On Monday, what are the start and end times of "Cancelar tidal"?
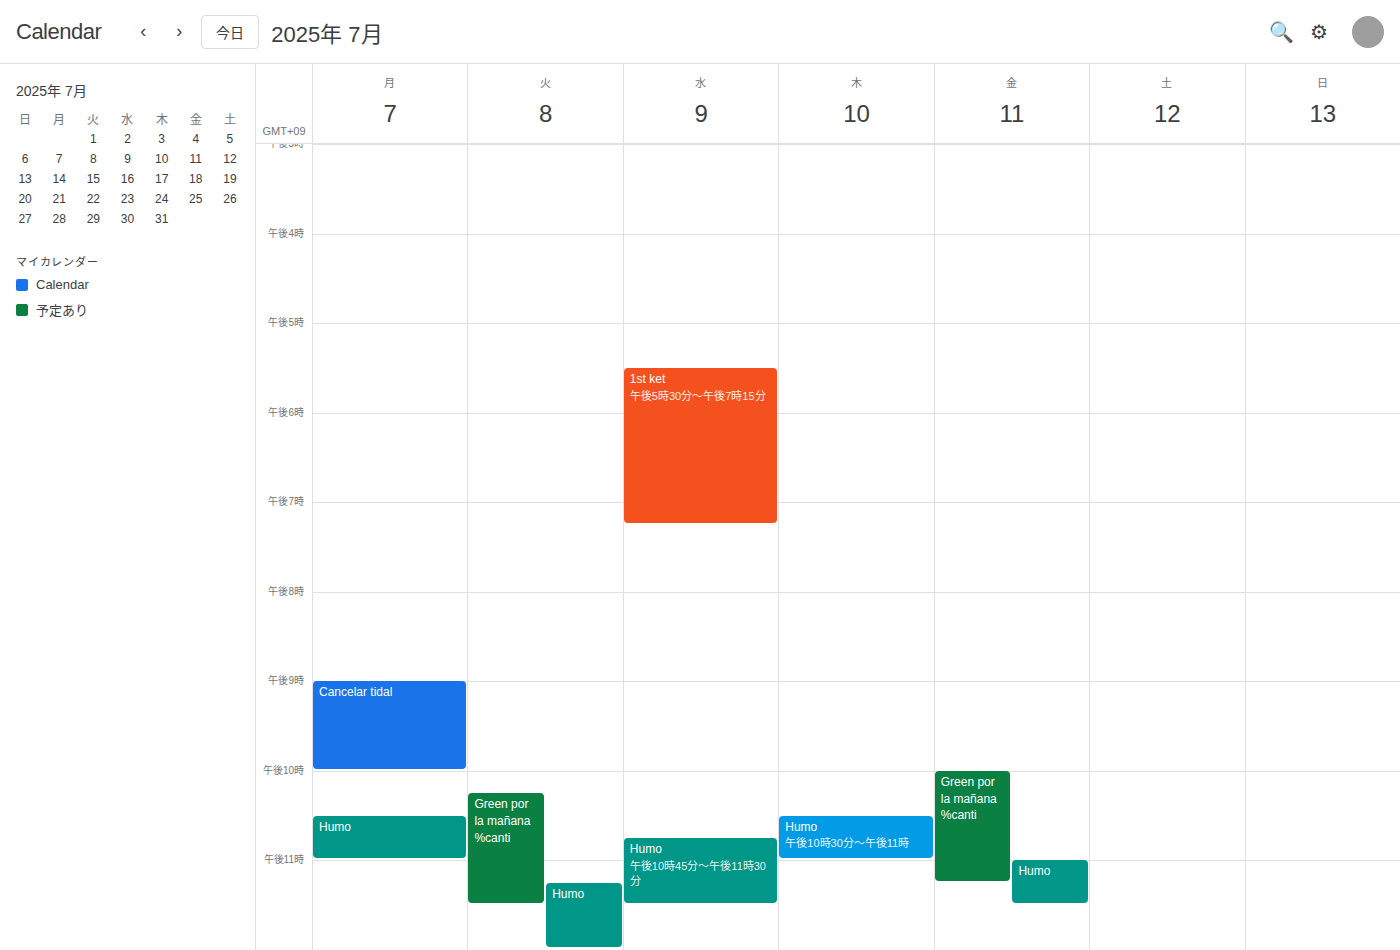
9:00 PM to 10:00 PM